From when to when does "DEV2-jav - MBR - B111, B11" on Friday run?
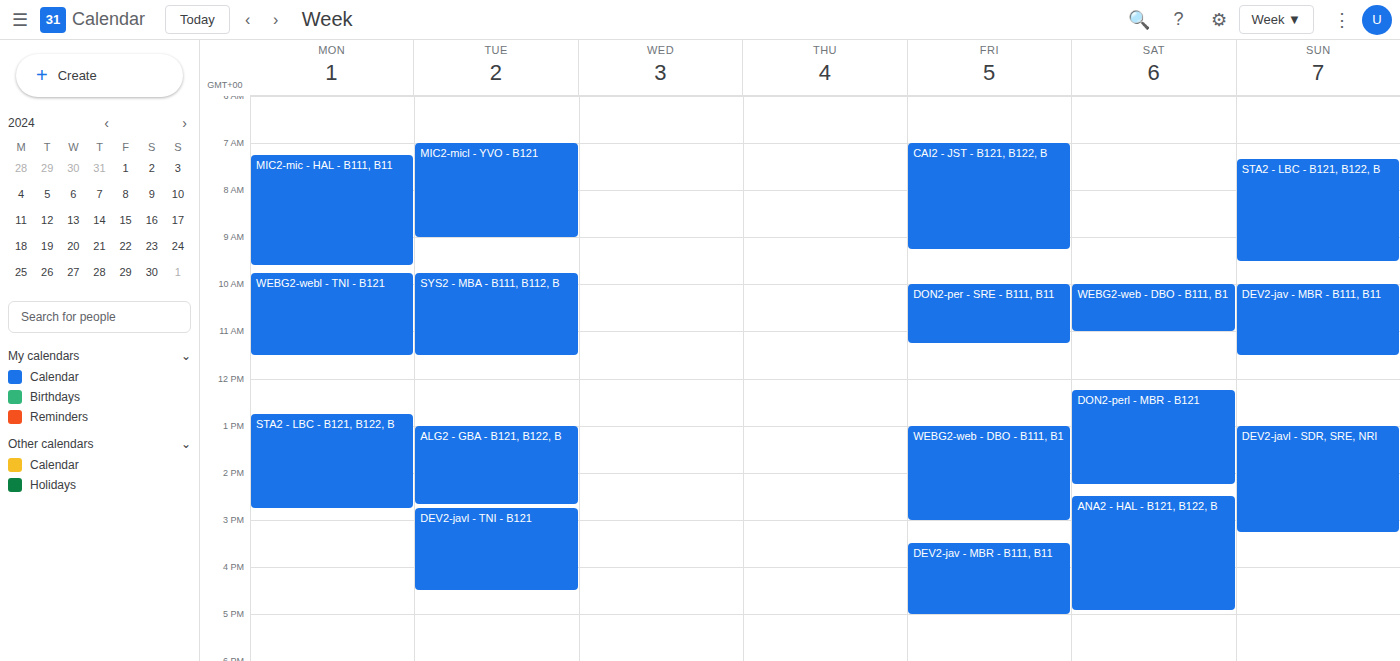
3:30 PM to 5:00 PM